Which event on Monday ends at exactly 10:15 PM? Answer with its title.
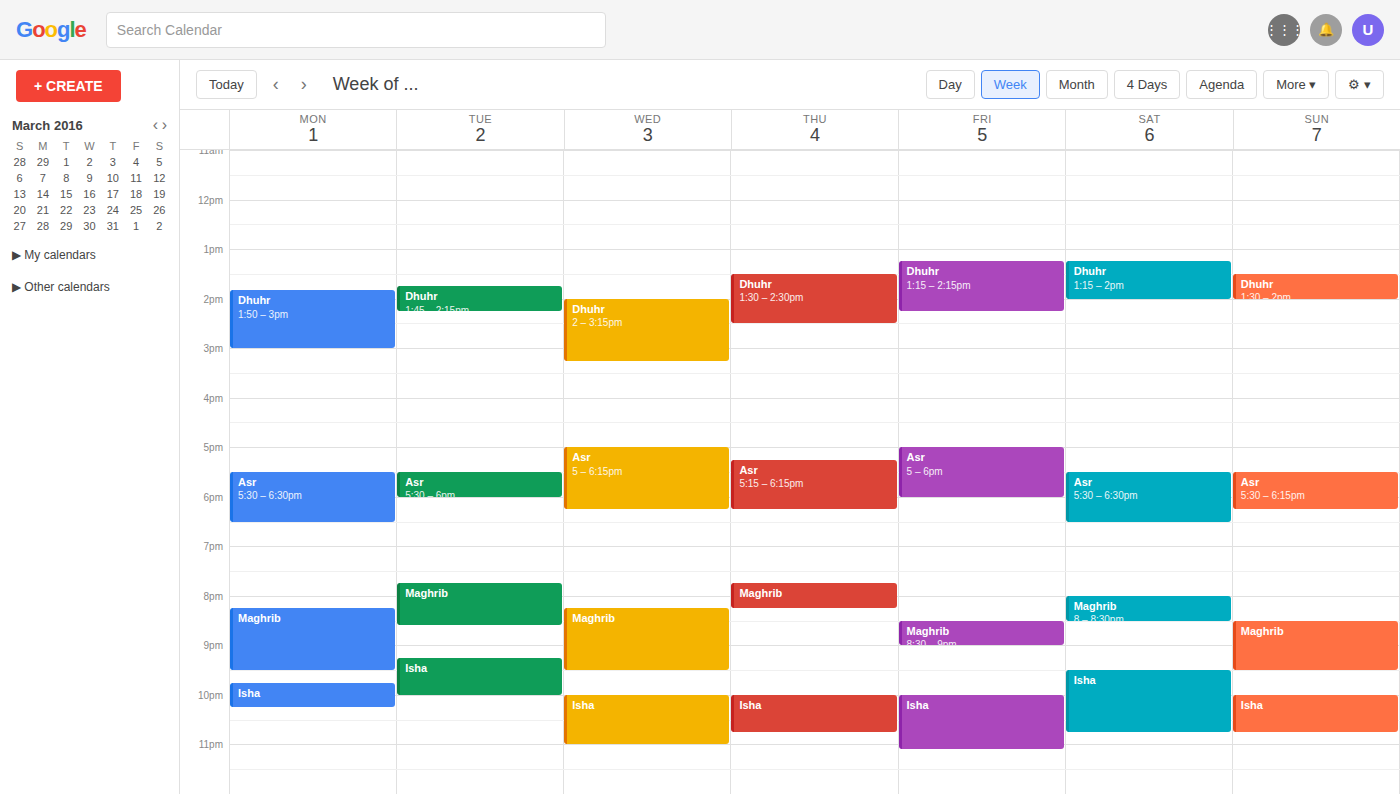
"Isha"